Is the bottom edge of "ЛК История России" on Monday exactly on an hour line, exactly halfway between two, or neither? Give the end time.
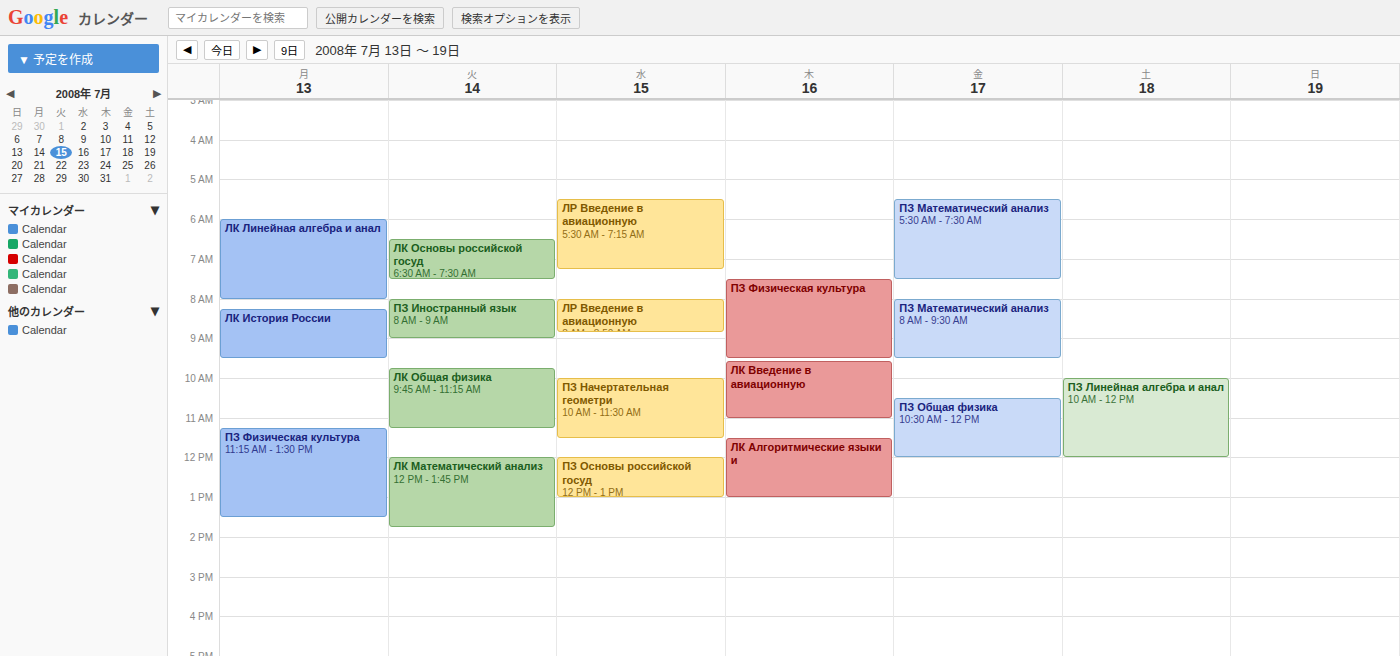
9:30 AM -- halfway between the 9 AM and 10 AM lines.